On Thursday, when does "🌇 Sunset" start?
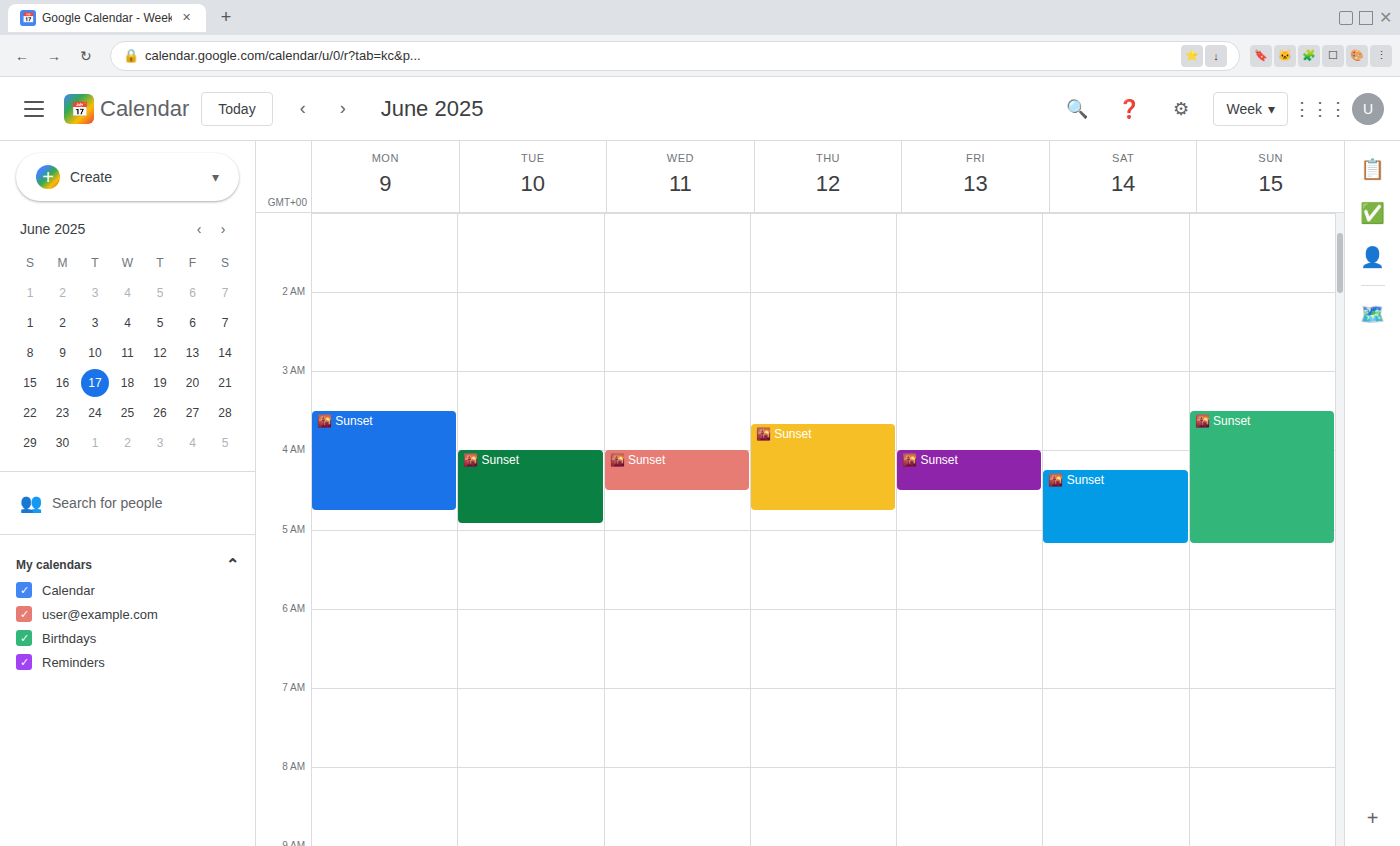
3:40 AM